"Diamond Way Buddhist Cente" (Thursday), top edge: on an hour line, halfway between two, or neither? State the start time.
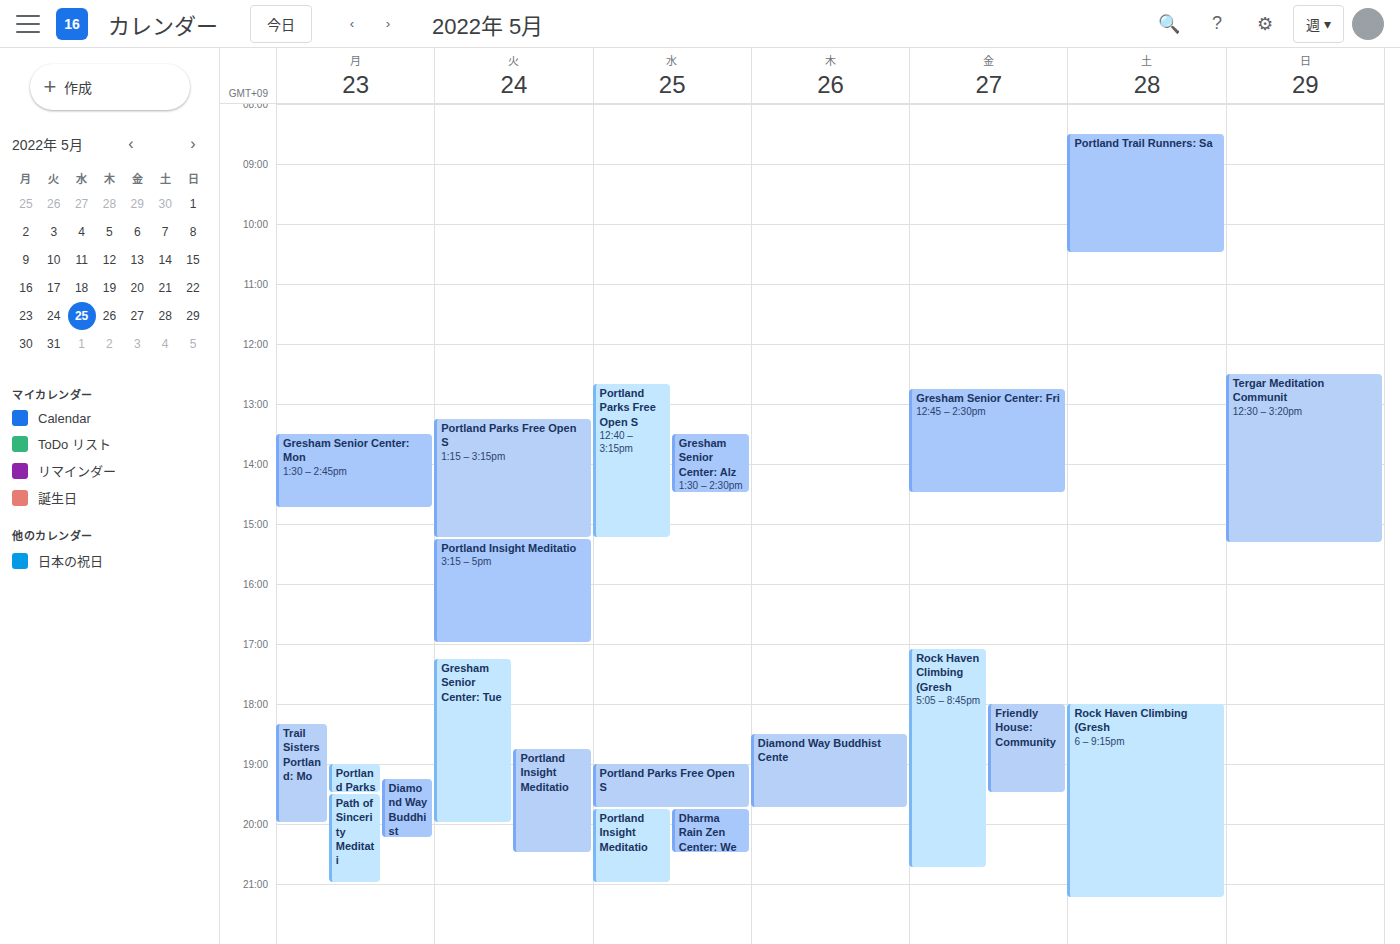
6:30 PM -- halfway between the 6 PM and 7 PM lines.